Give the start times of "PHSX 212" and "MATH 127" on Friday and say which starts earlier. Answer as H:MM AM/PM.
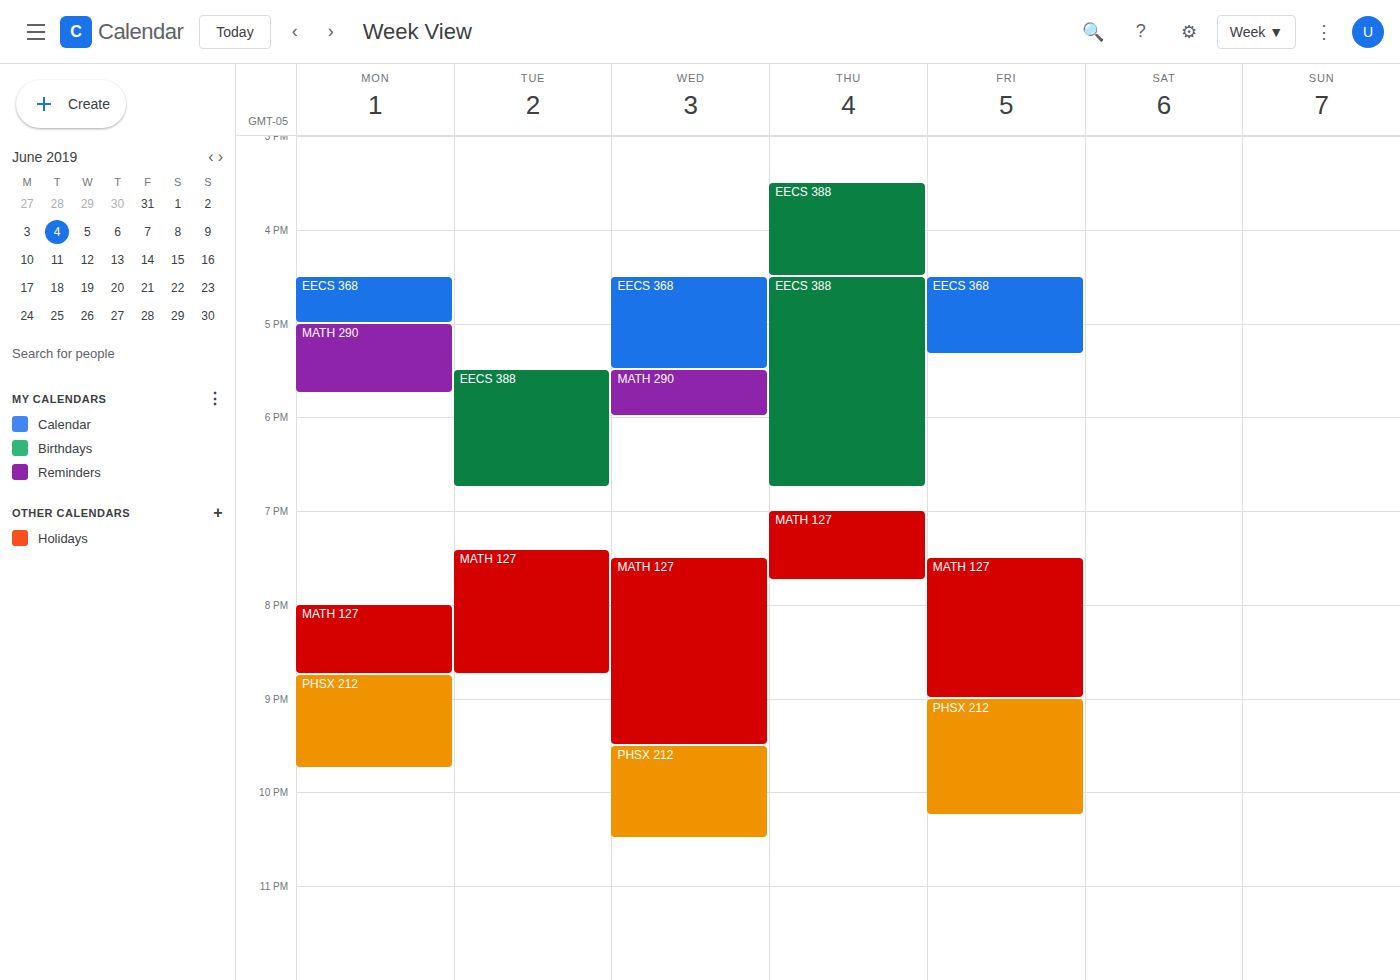
"MATH 127" 7:30 PM; "PHSX 212" 9:00 PM.